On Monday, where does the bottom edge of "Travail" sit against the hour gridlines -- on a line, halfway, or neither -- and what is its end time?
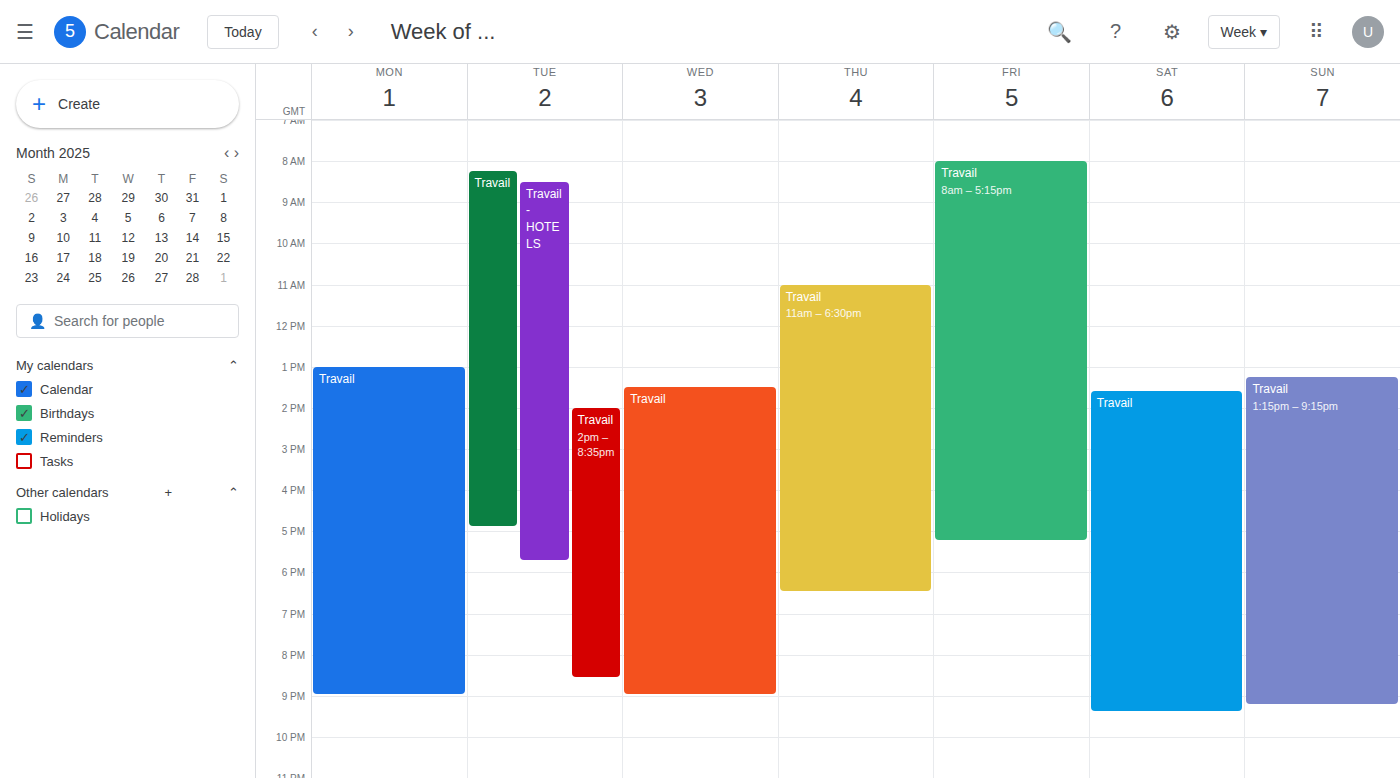
9:00 PM -- exactly on the 9 PM line.